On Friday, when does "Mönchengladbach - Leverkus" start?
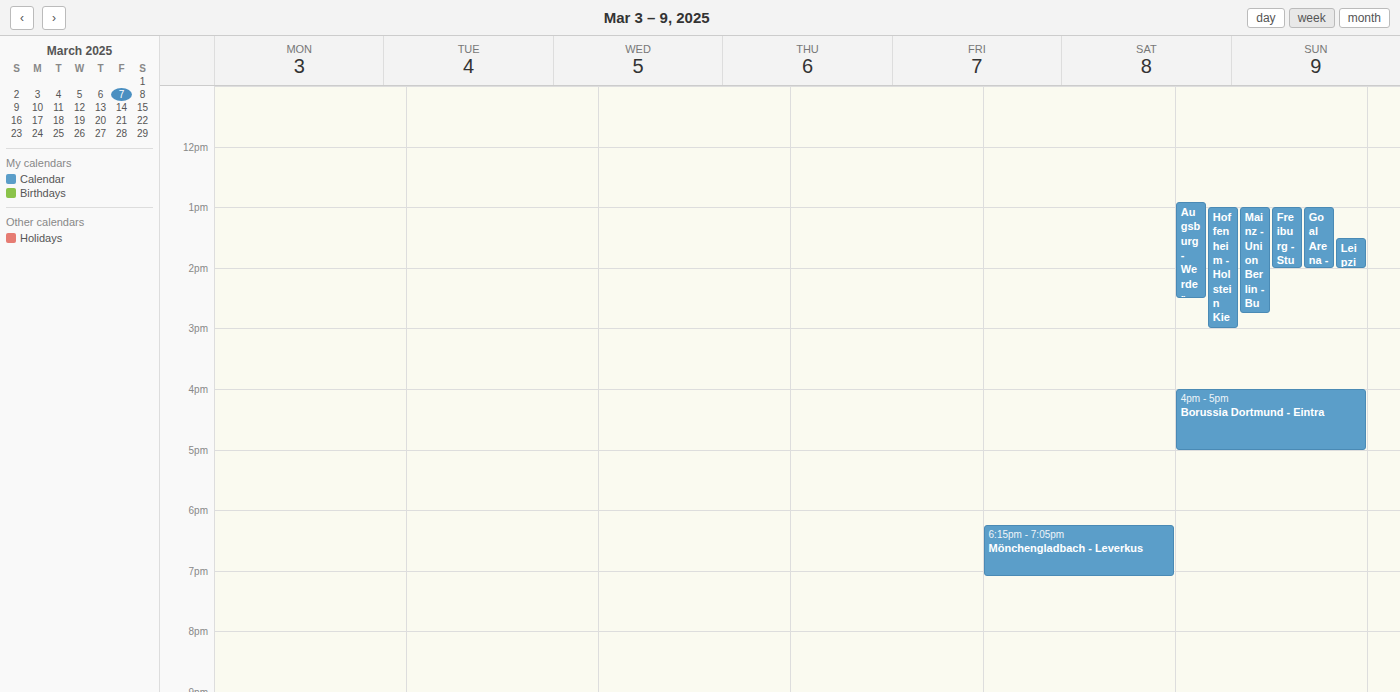
6:15 PM